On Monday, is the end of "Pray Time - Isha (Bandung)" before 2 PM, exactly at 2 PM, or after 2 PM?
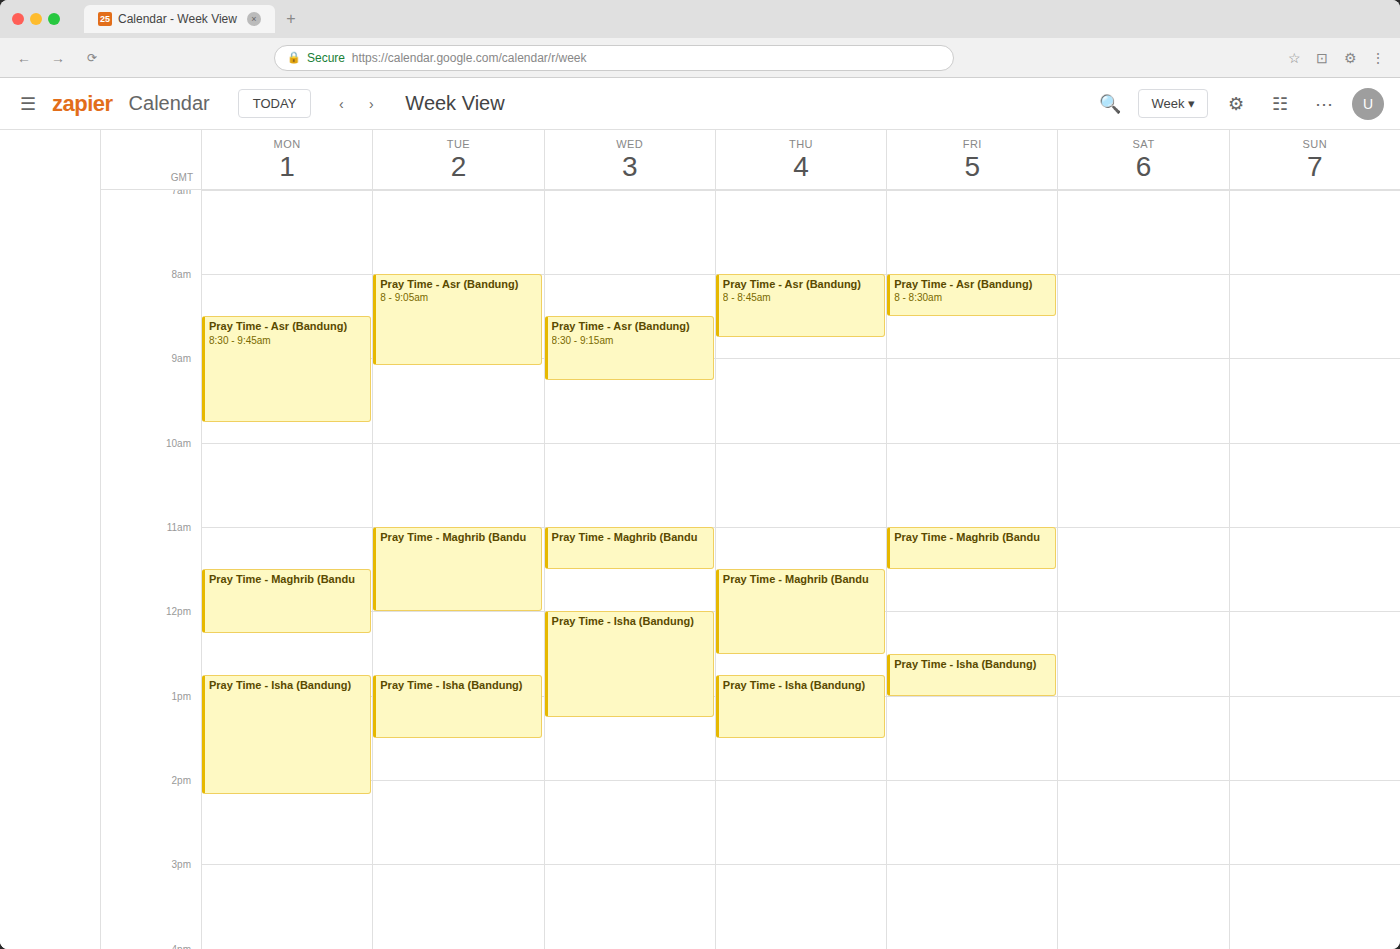
2:10 PM -- after 2 PM, 10 minutes below the 2 PM line.